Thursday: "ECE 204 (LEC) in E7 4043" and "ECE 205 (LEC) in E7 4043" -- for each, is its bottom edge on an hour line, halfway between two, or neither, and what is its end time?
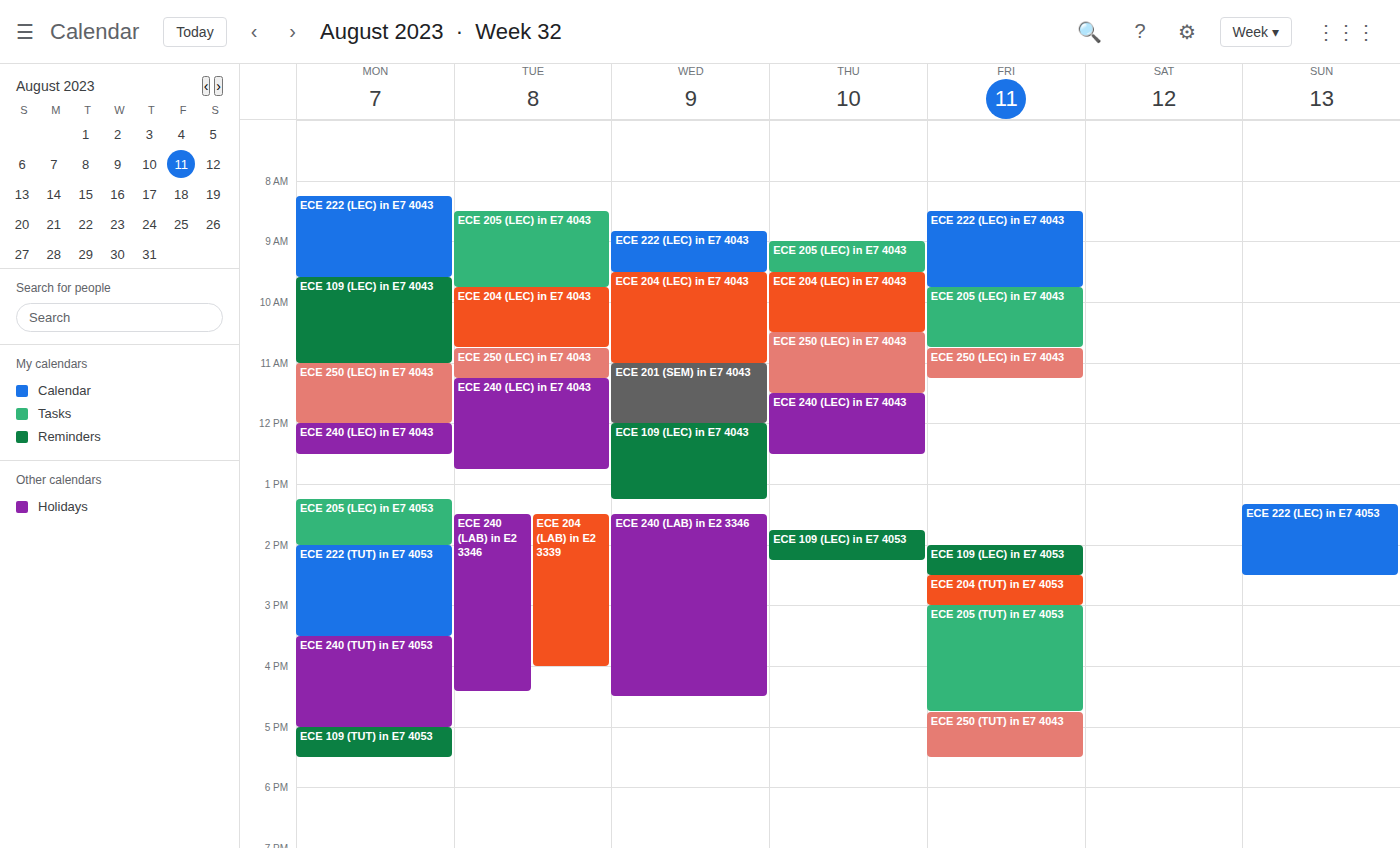
"ECE 204 (LEC) in E7 4043": 10:30 AM, halfway between the 10 AM and 11 AM lines. "ECE 205 (LEC) in E7 4043": 9:30 AM, halfway between the 9 AM and 10 AM lines.